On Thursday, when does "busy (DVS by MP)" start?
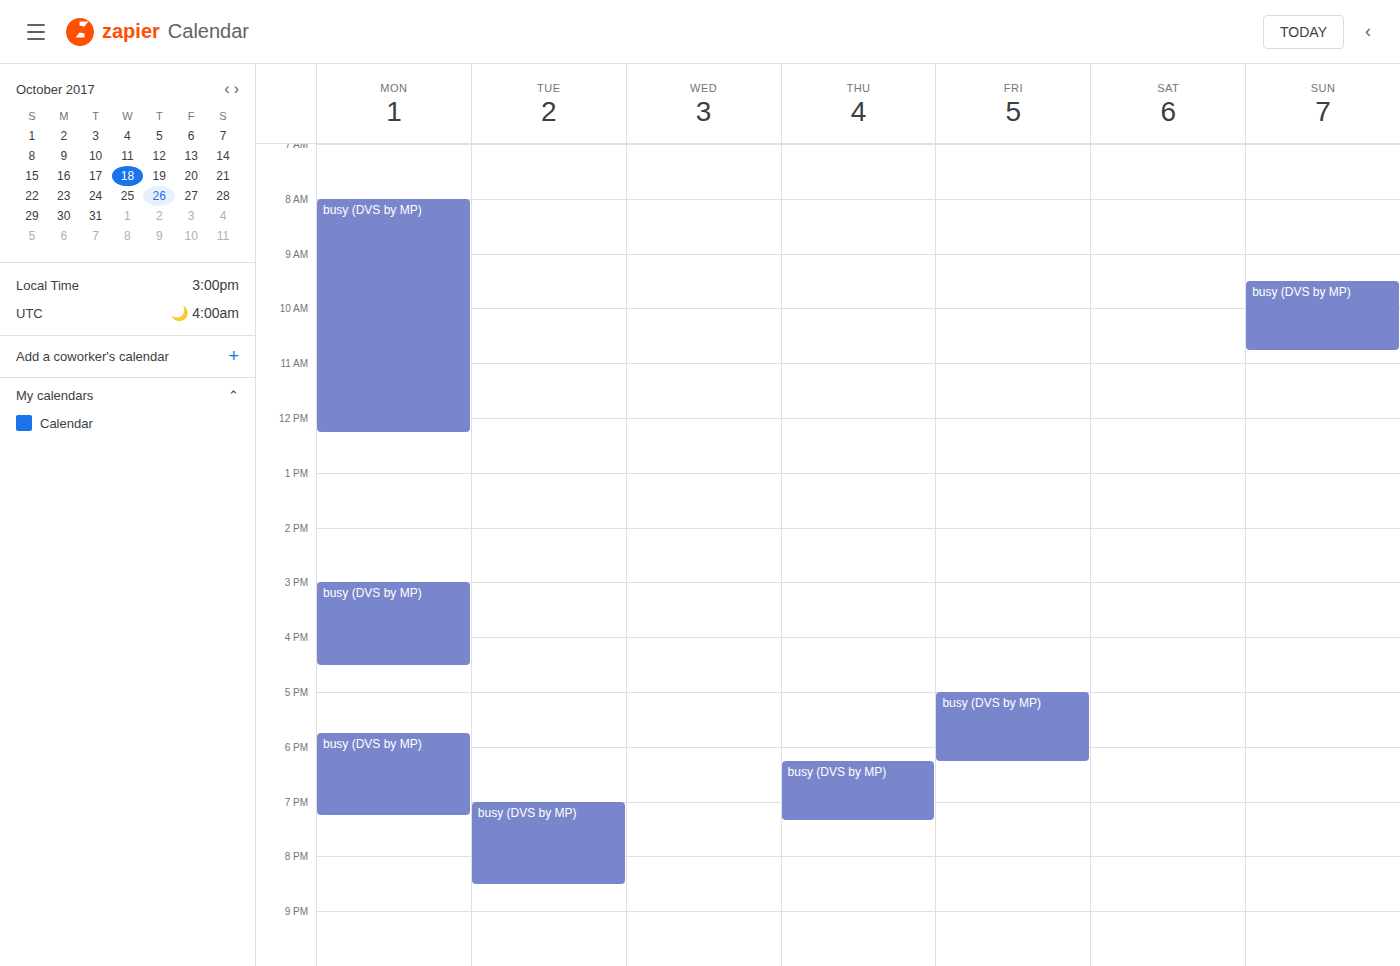
6:15 PM